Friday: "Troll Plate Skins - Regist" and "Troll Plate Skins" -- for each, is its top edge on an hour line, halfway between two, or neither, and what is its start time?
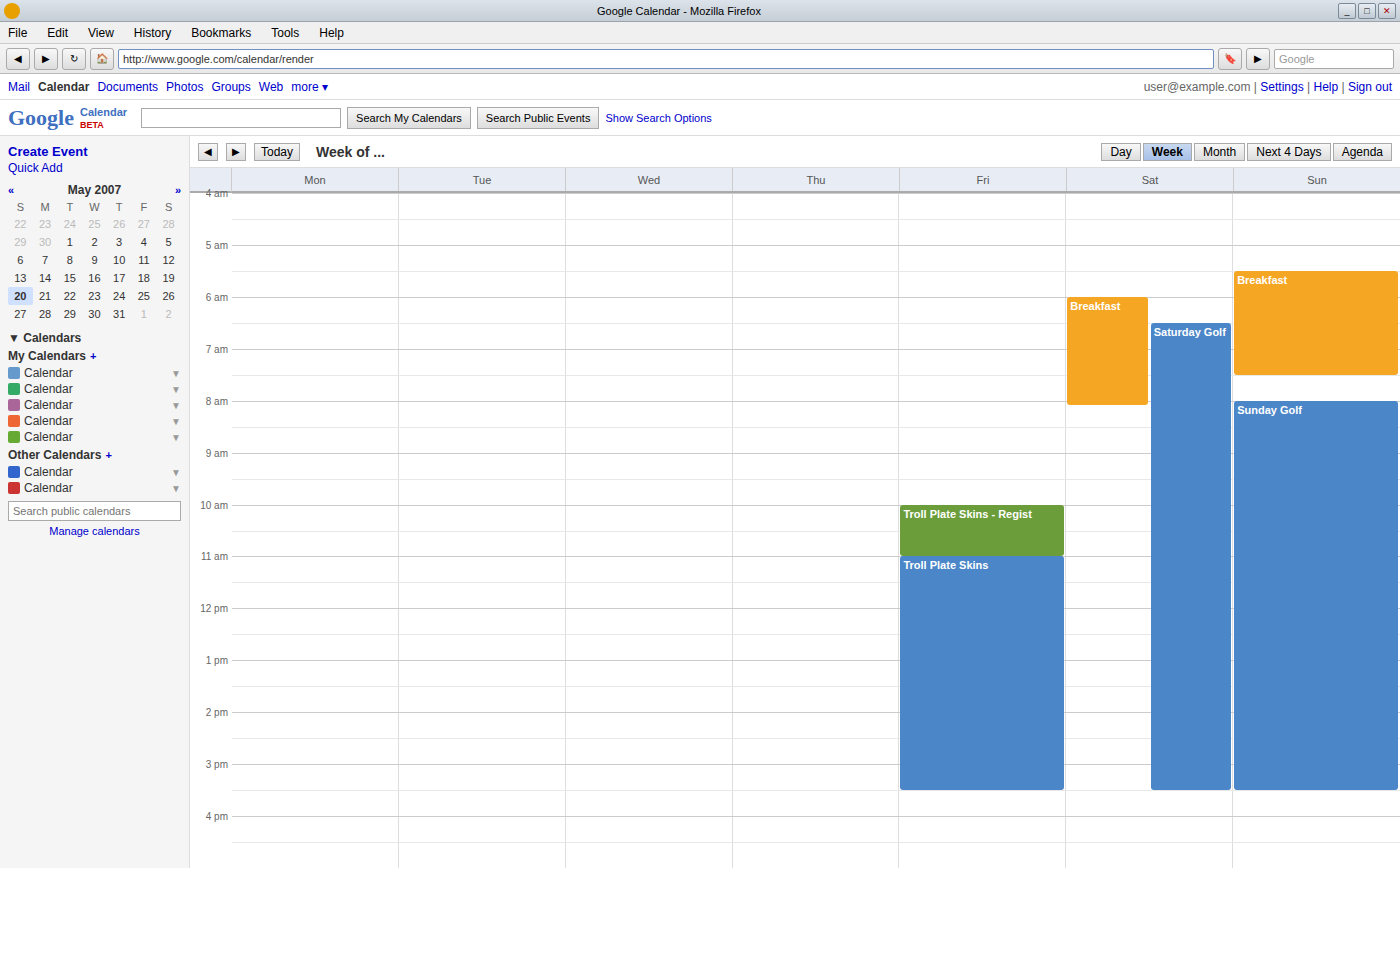
"Troll Plate Skins - Regist": 10:00 AM, exactly on the 10 AM line. "Troll Plate Skins": 11:00 AM, exactly on the 11 AM line.